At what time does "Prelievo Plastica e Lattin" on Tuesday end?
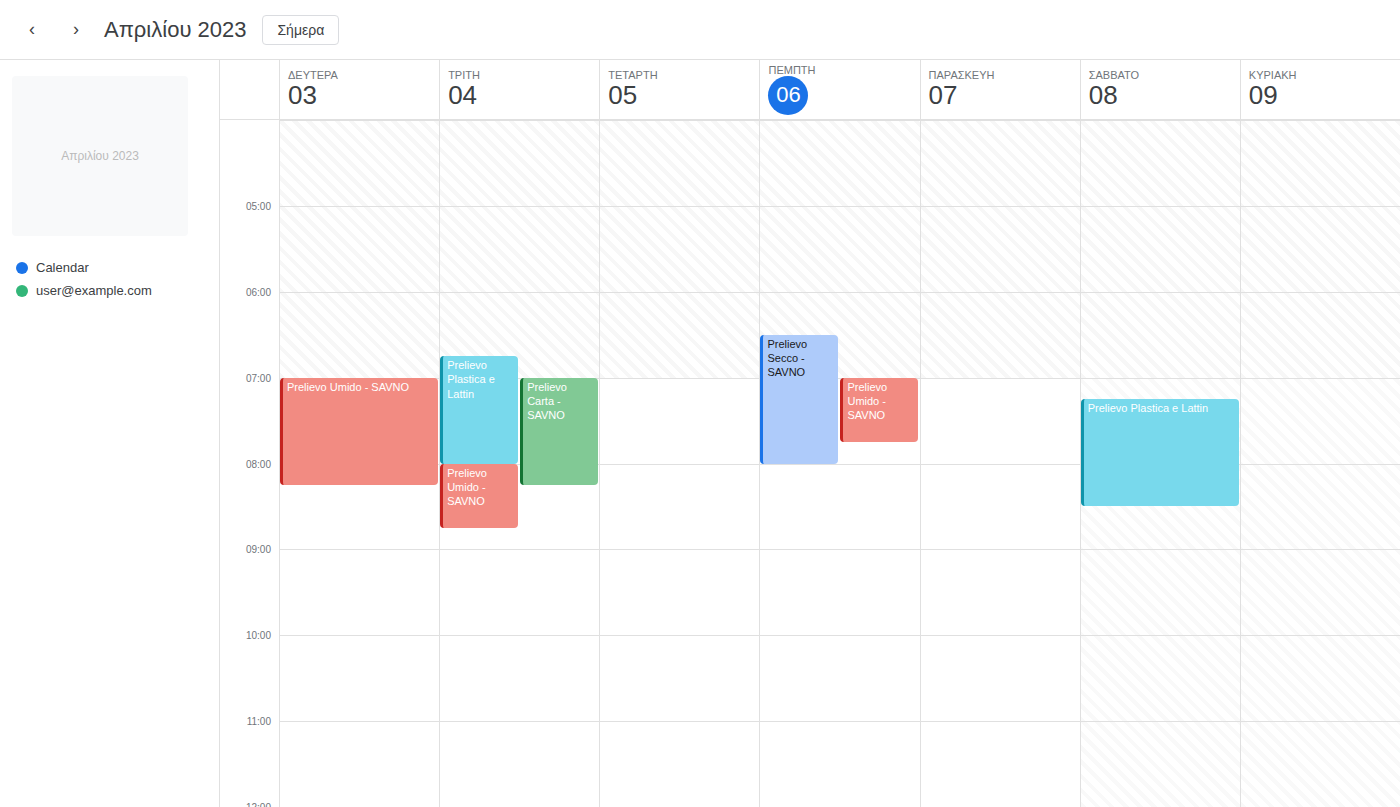
8:00 AM